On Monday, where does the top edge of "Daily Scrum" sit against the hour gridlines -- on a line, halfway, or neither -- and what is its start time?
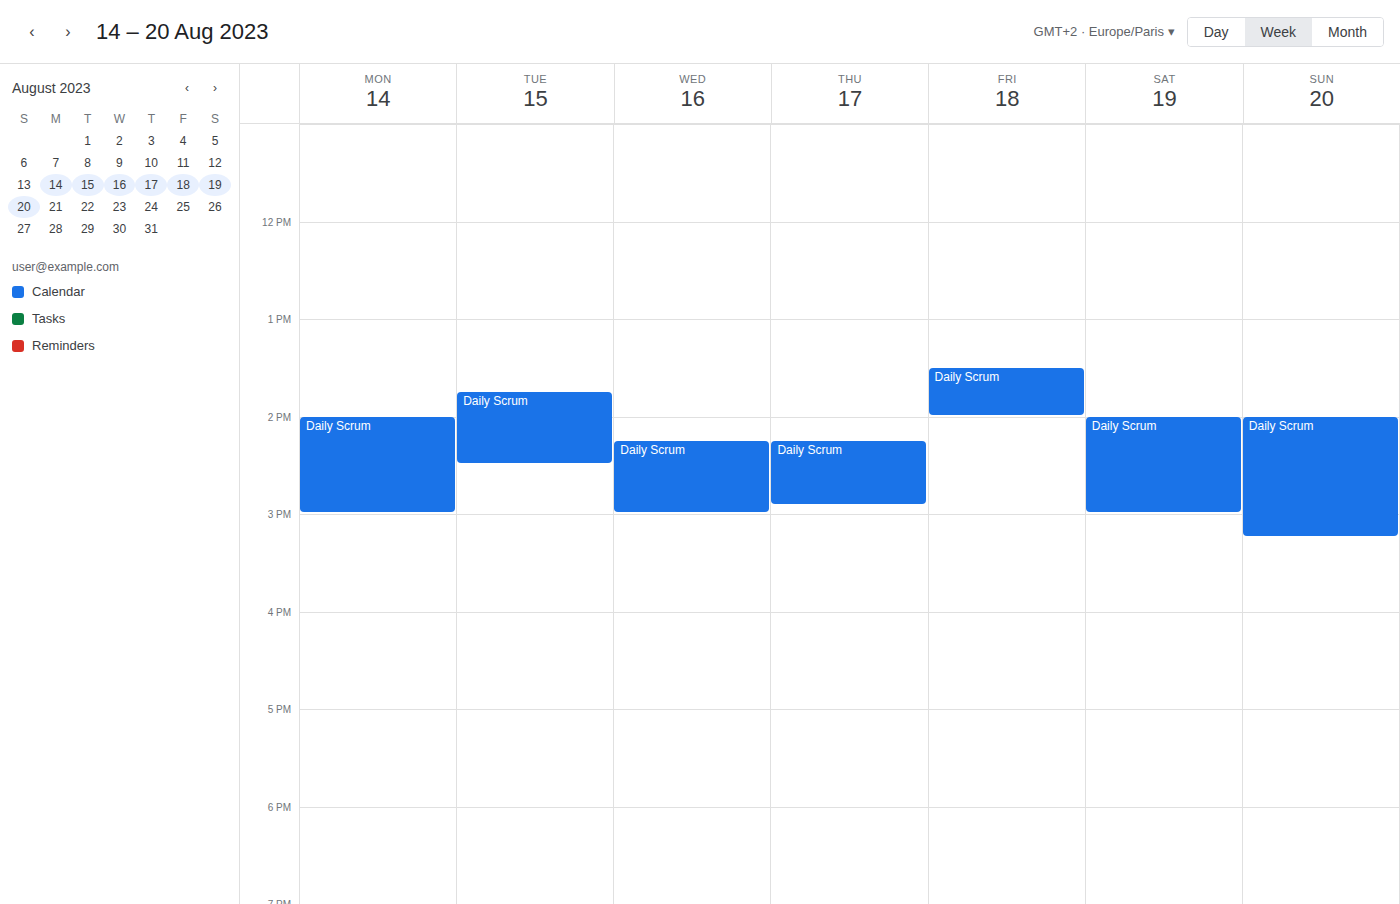
2:00 PM -- exactly on the 2 PM line.